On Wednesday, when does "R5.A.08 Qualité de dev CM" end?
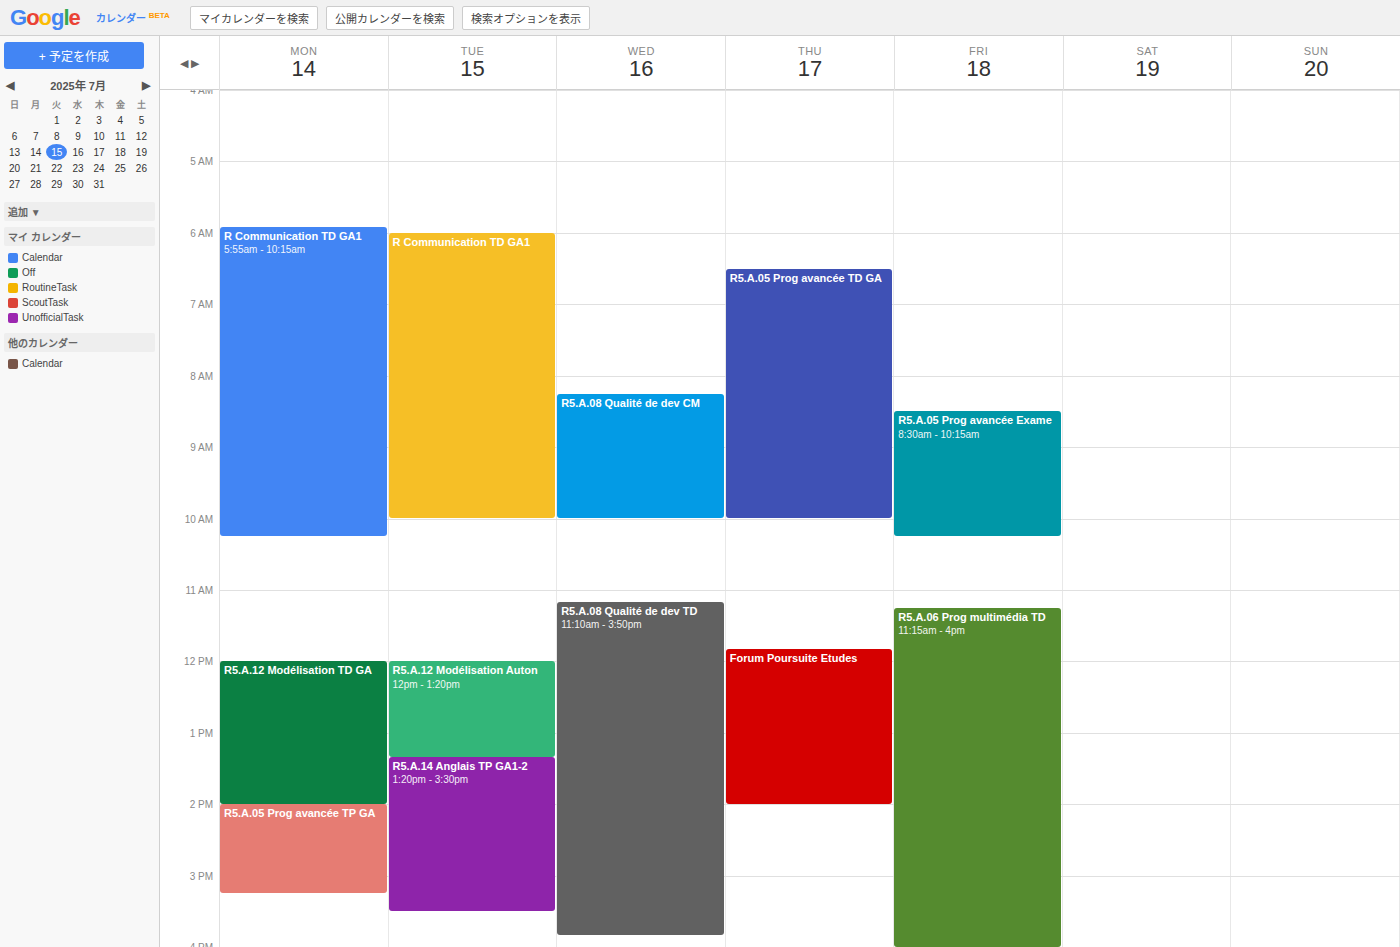
10:00 AM